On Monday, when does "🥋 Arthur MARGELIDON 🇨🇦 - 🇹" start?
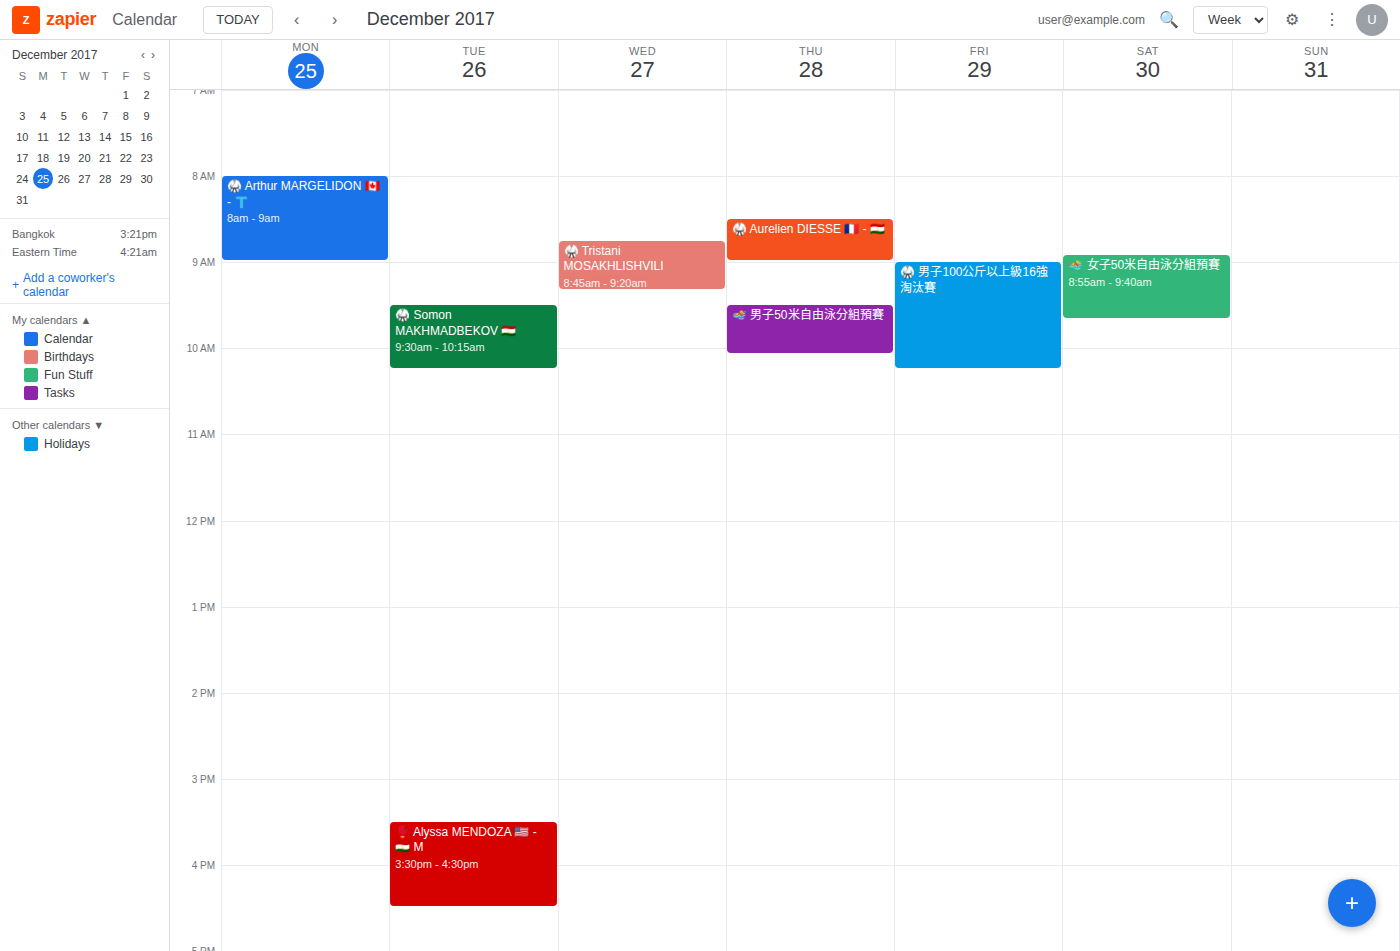
8:00 AM